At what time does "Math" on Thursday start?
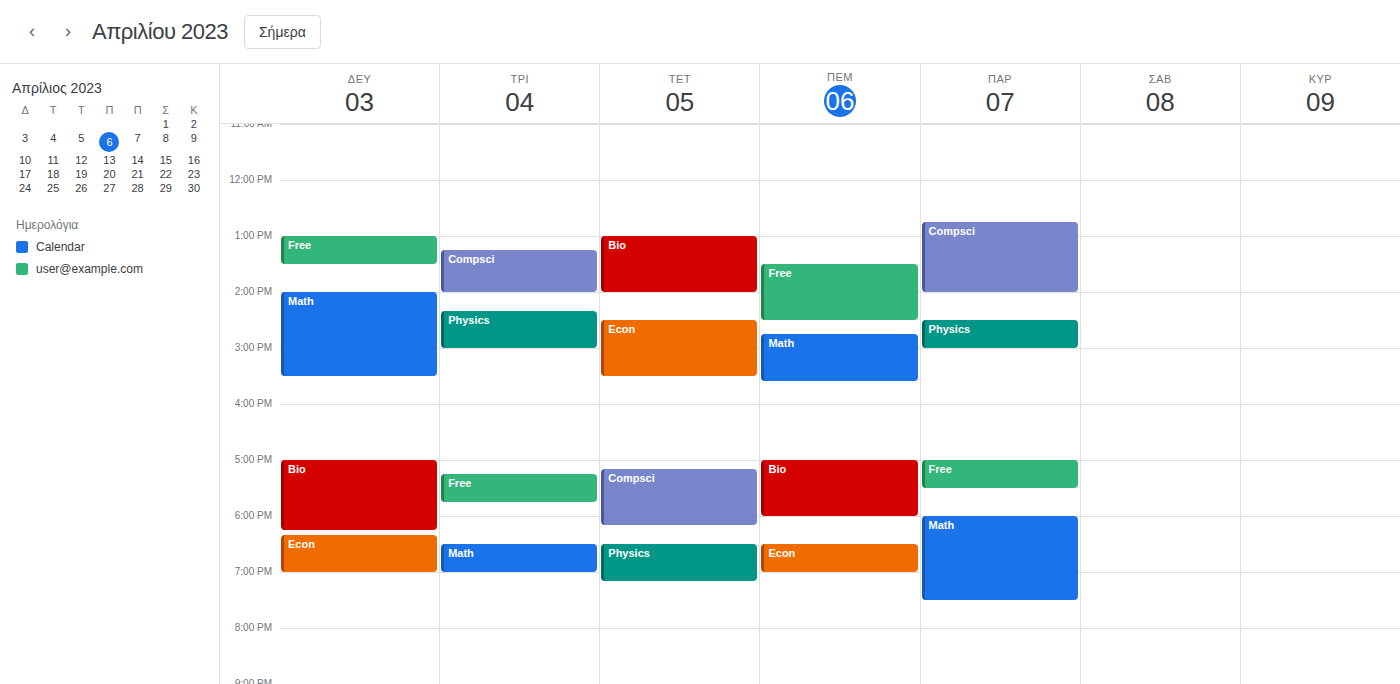
2:45 PM